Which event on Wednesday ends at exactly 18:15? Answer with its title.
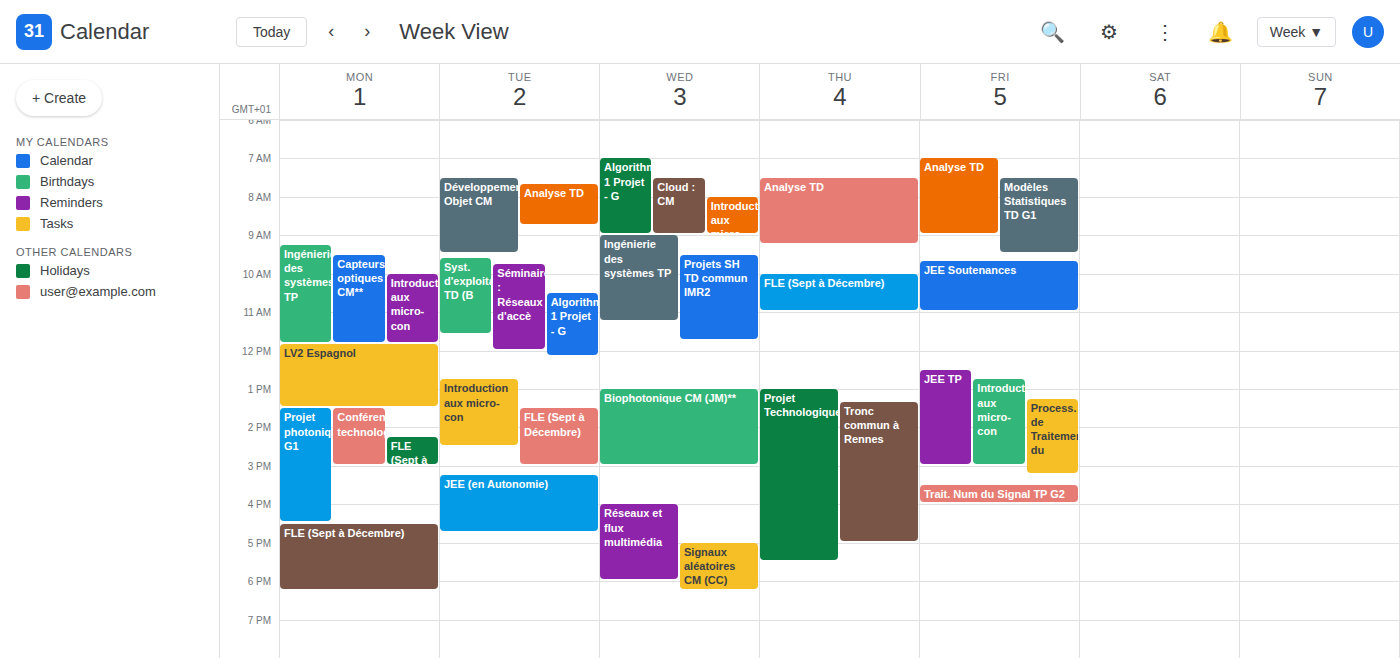
"Signaux aléatoires CM (CC)"